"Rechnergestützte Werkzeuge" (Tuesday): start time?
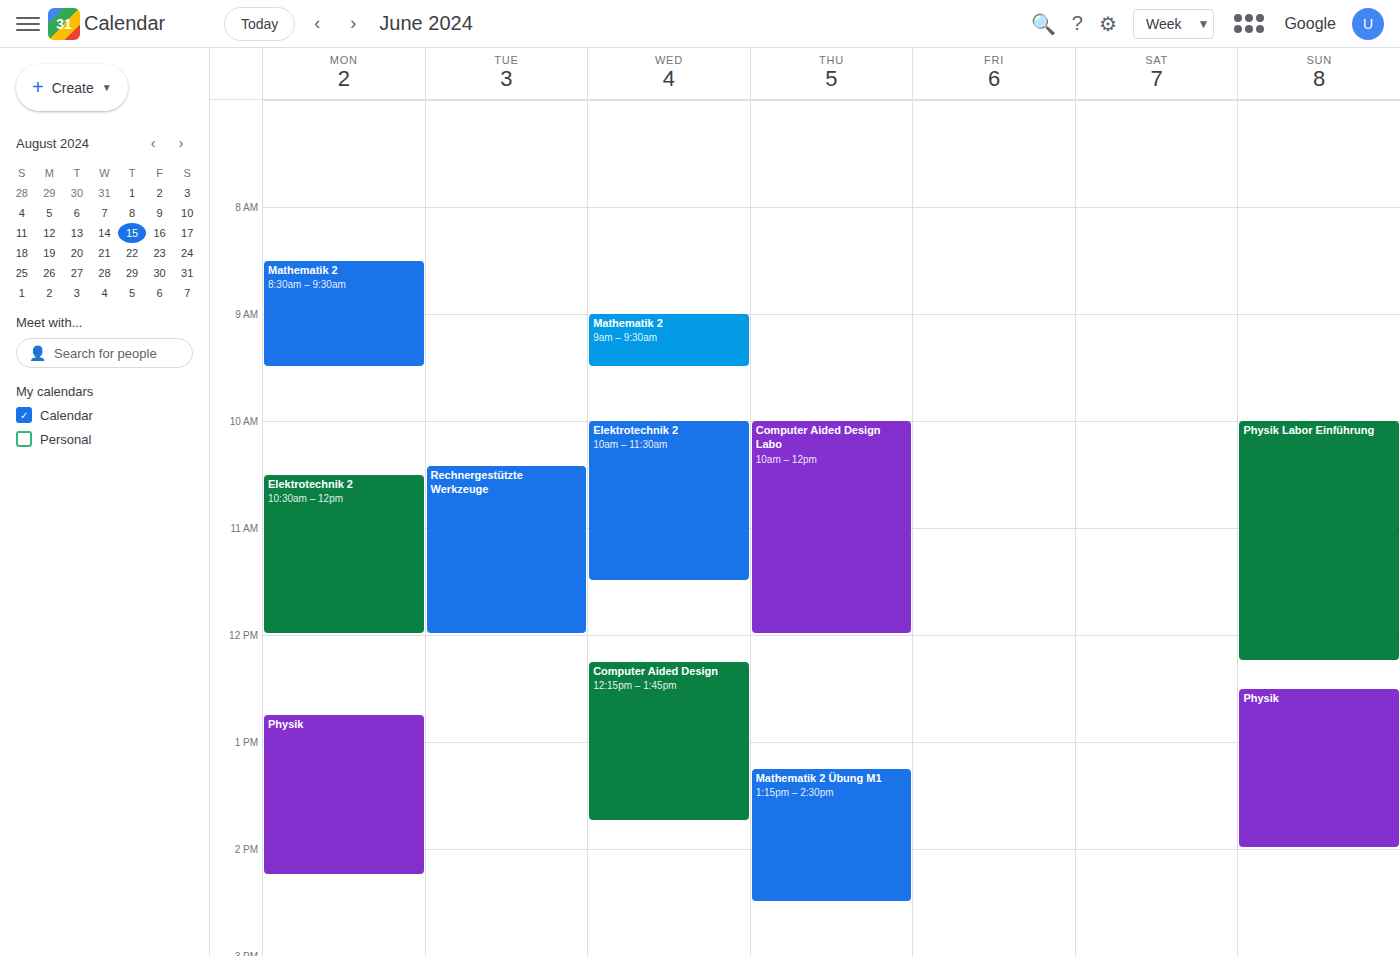
10:25 AM